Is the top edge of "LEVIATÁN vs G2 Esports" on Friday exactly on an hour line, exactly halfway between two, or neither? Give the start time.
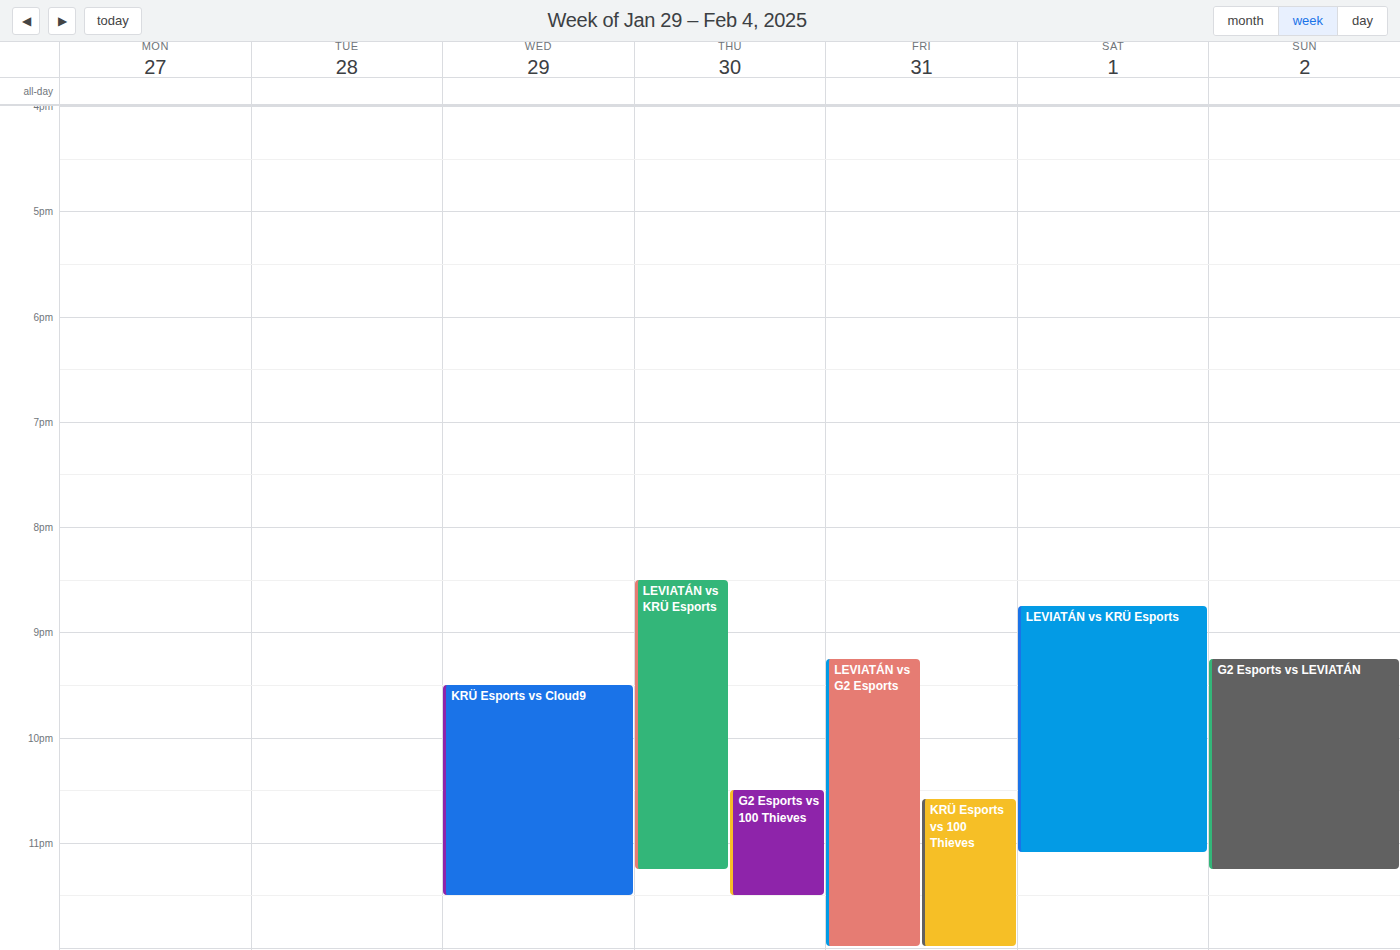
21:15 -- neither: a quarter of the way from the 21:00 line to the 22:00 line.